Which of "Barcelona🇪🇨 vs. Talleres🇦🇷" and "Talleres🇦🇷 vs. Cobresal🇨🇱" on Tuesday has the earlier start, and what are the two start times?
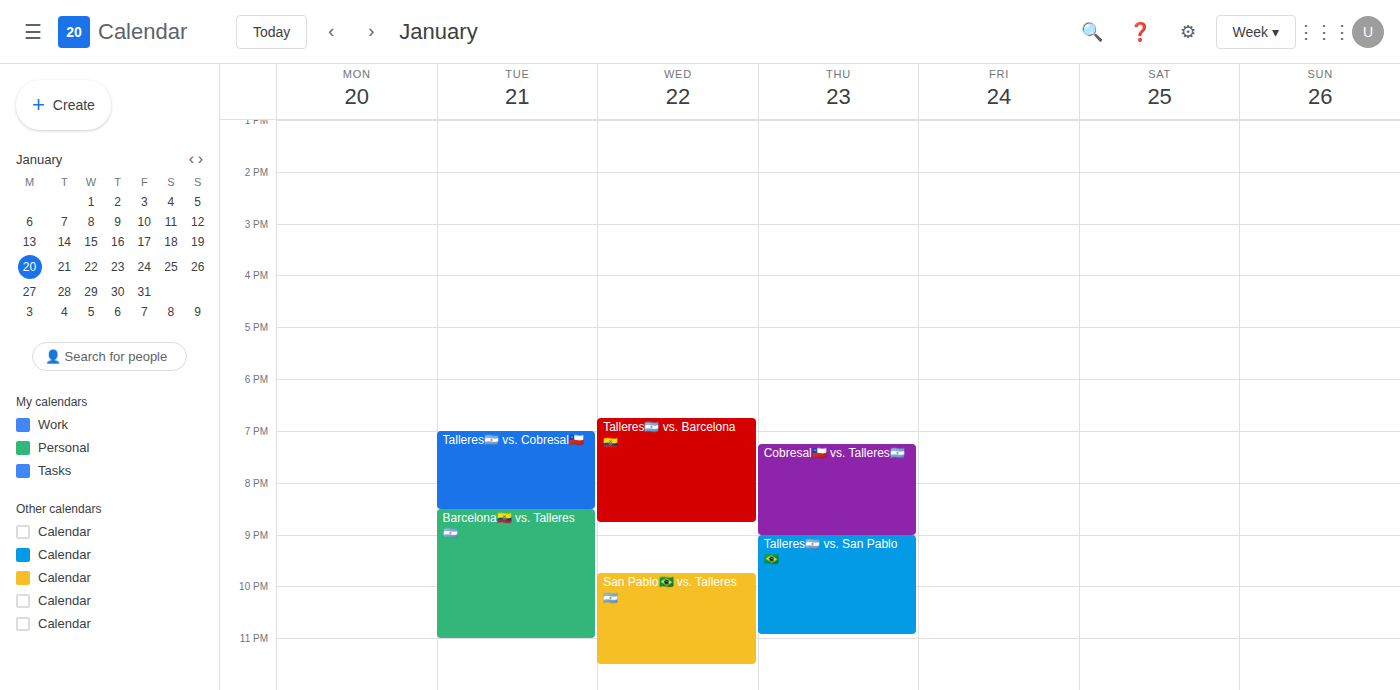
"Talleres🇦🇷 vs. Cobresal🇨🇱" 19:00; "Barcelona🇪🇨 vs. Talleres🇦🇷" 20:30.